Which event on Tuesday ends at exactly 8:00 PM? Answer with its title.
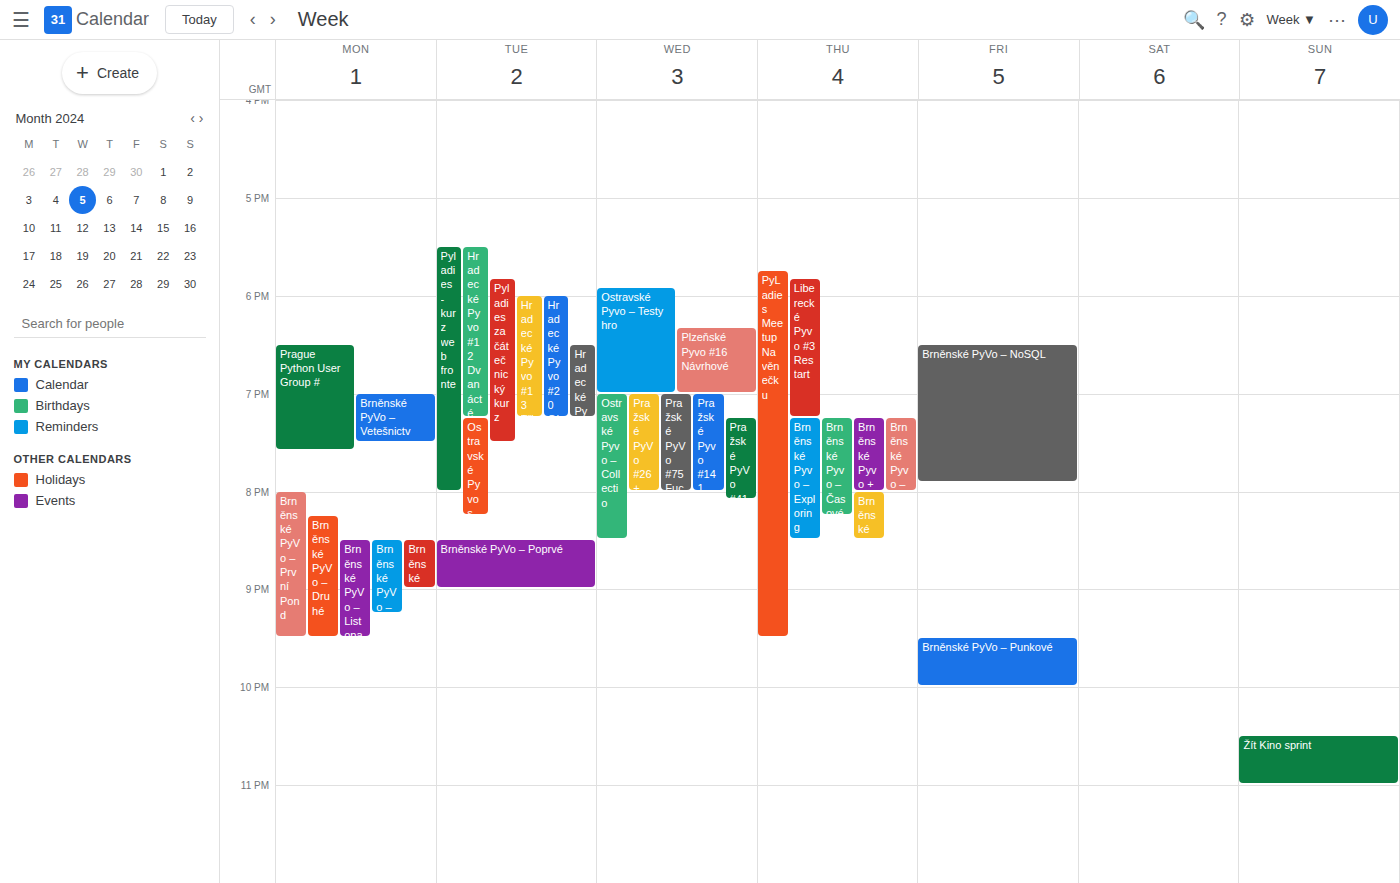
"Pyladies - kurz web fronte"